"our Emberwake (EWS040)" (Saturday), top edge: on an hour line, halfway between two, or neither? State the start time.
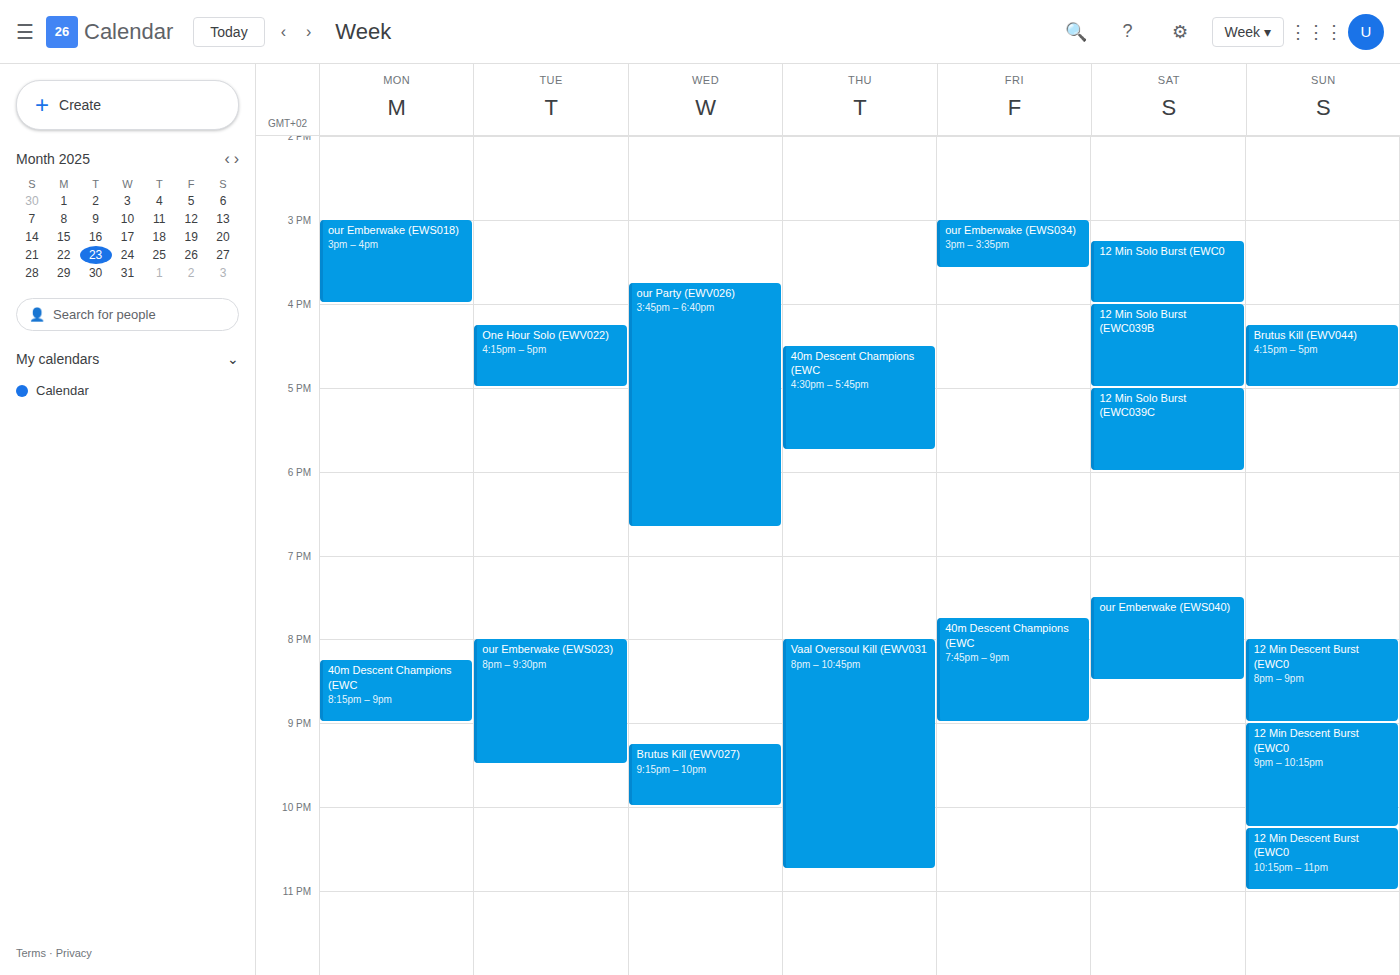
7:30 PM -- halfway between the 7 PM and 8 PM lines.